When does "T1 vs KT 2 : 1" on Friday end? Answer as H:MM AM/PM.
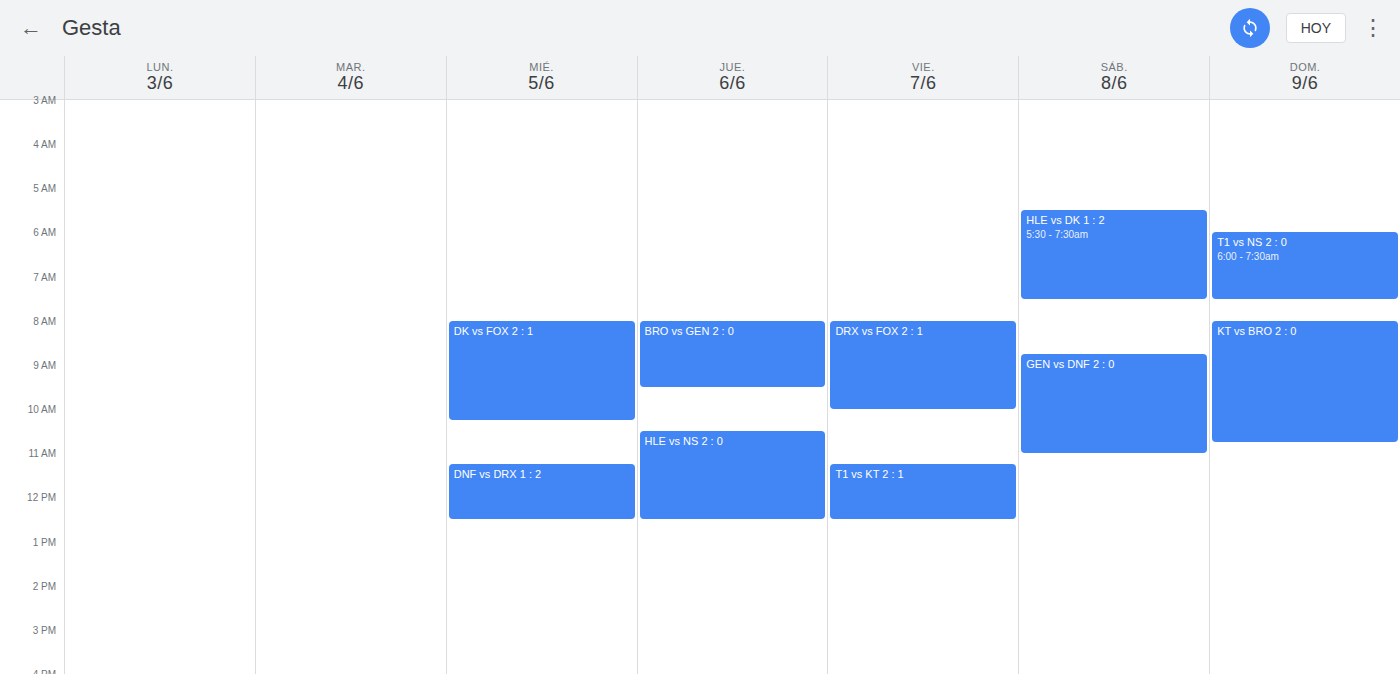
12:30 PM